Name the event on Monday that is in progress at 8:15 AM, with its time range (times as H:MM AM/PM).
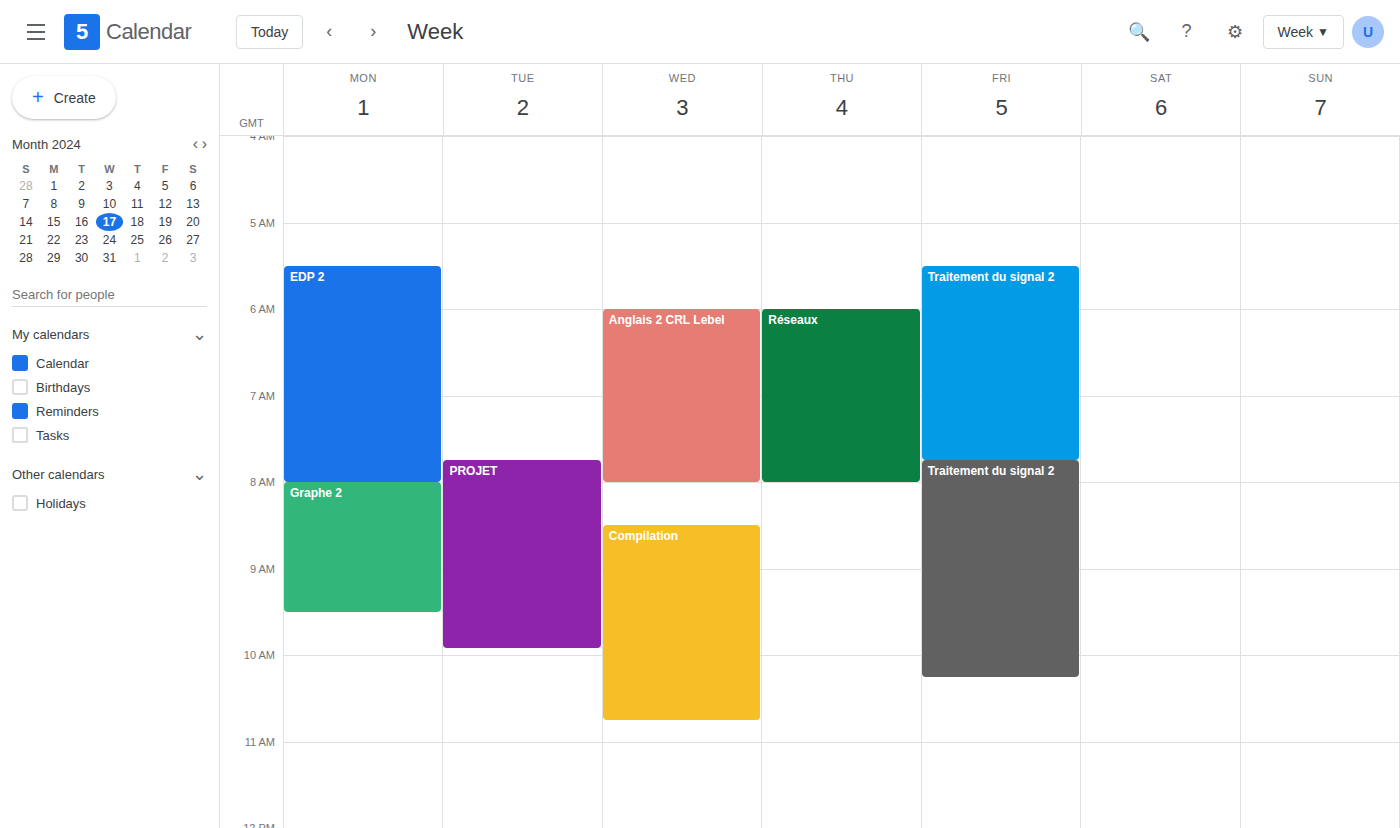
"Graphe 2", 8:00 AM to 9:30 AM